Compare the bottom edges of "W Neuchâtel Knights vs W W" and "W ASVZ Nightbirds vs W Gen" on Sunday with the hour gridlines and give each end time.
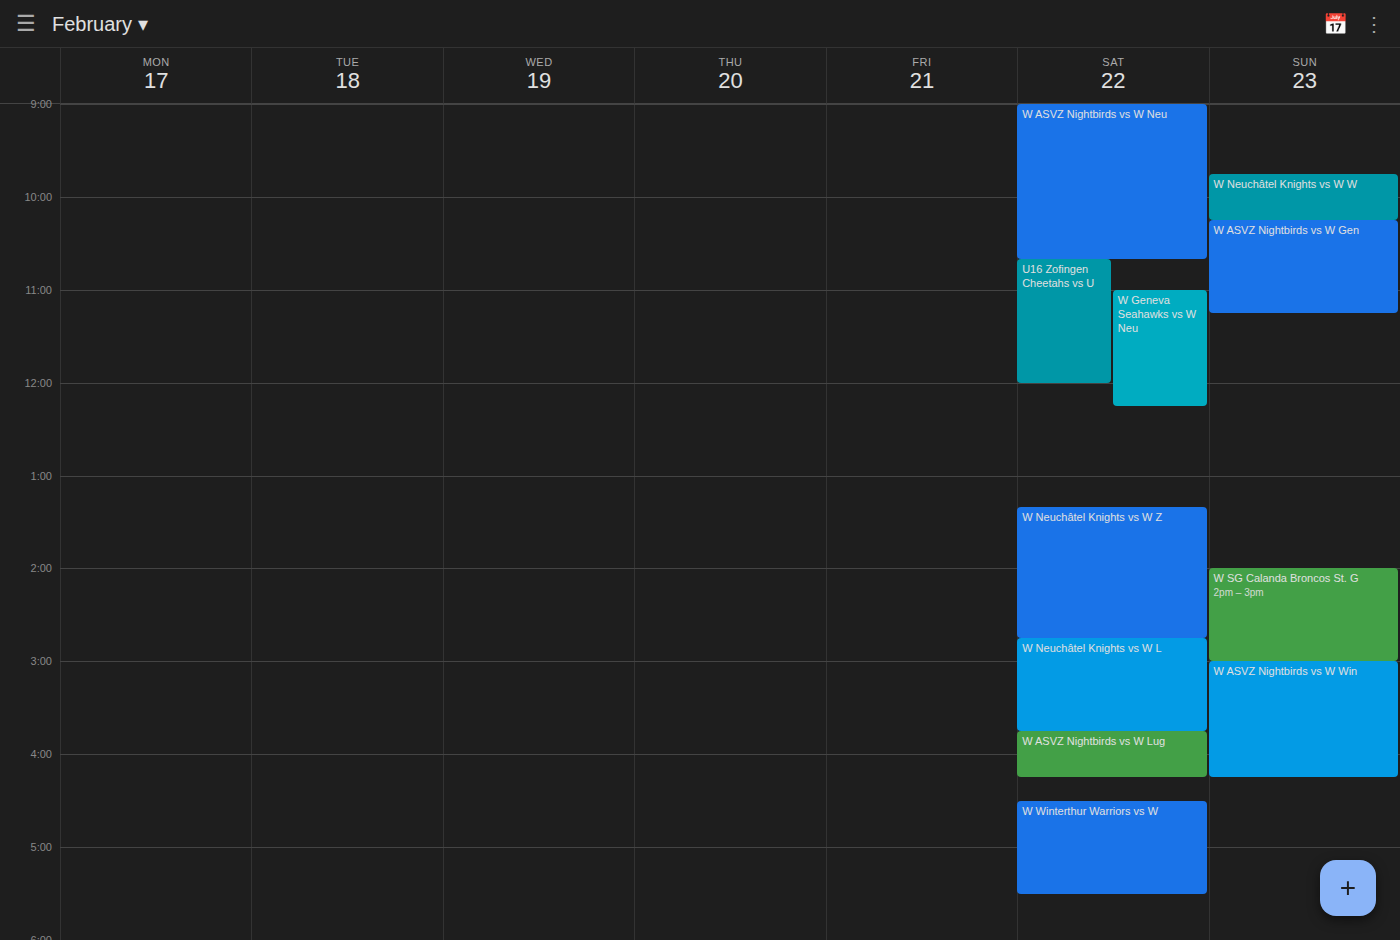
"W Neuchâtel Knights vs W W": 10:15 AM, neither: a quarter of the way from the 10 AM line to the 11 AM line. "W ASVZ Nightbirds vs W Gen": 11:15 AM, neither: a quarter of the way from the 11 AM line to the 12 PM line.